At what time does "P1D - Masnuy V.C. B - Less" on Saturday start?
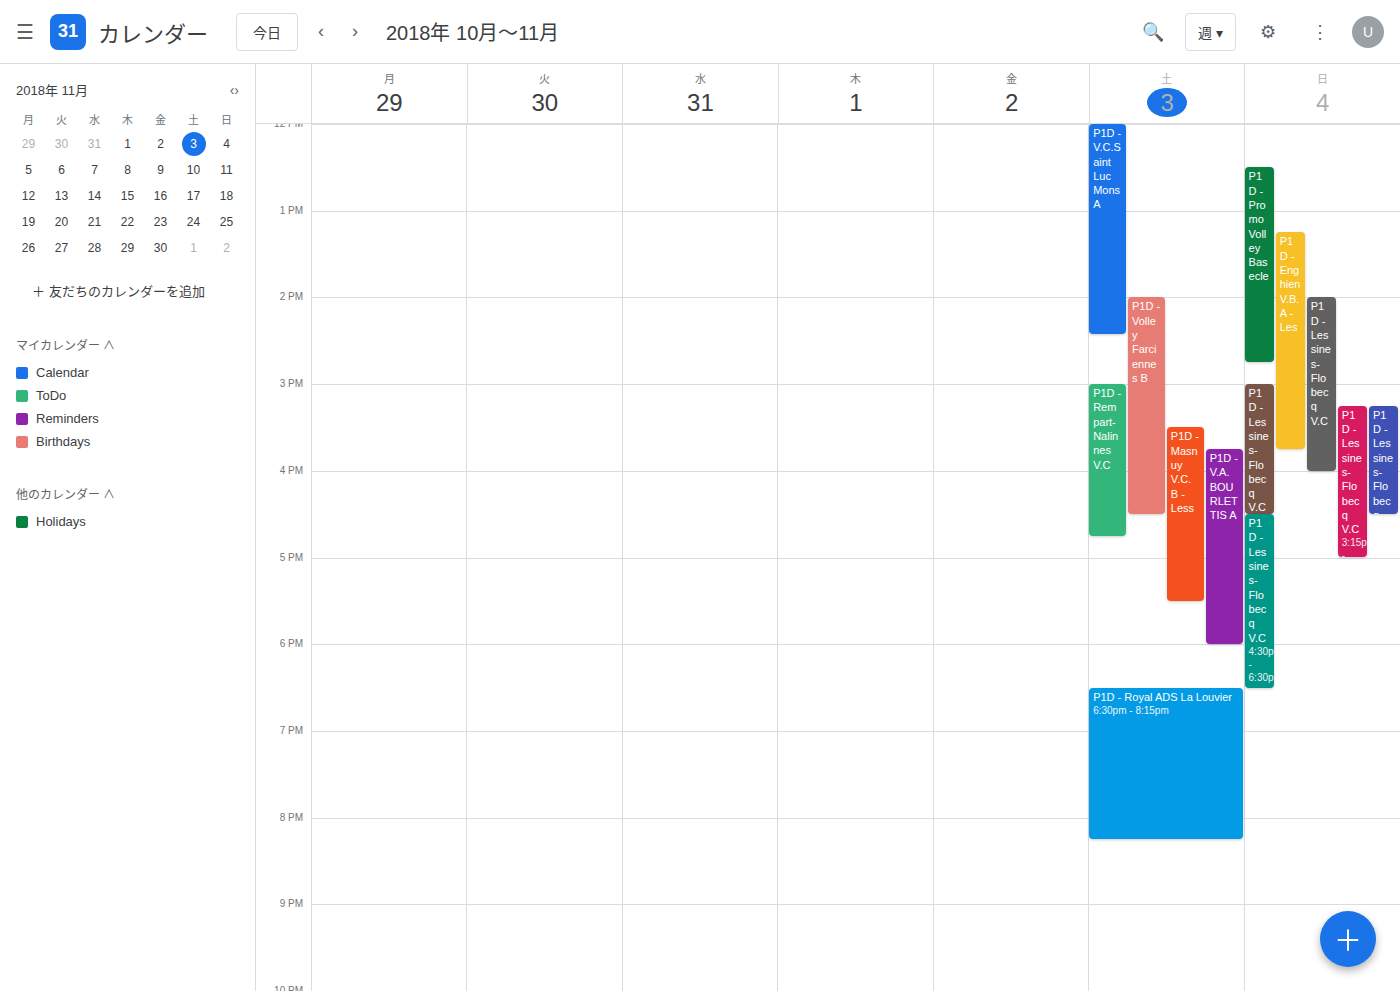
3:30 PM